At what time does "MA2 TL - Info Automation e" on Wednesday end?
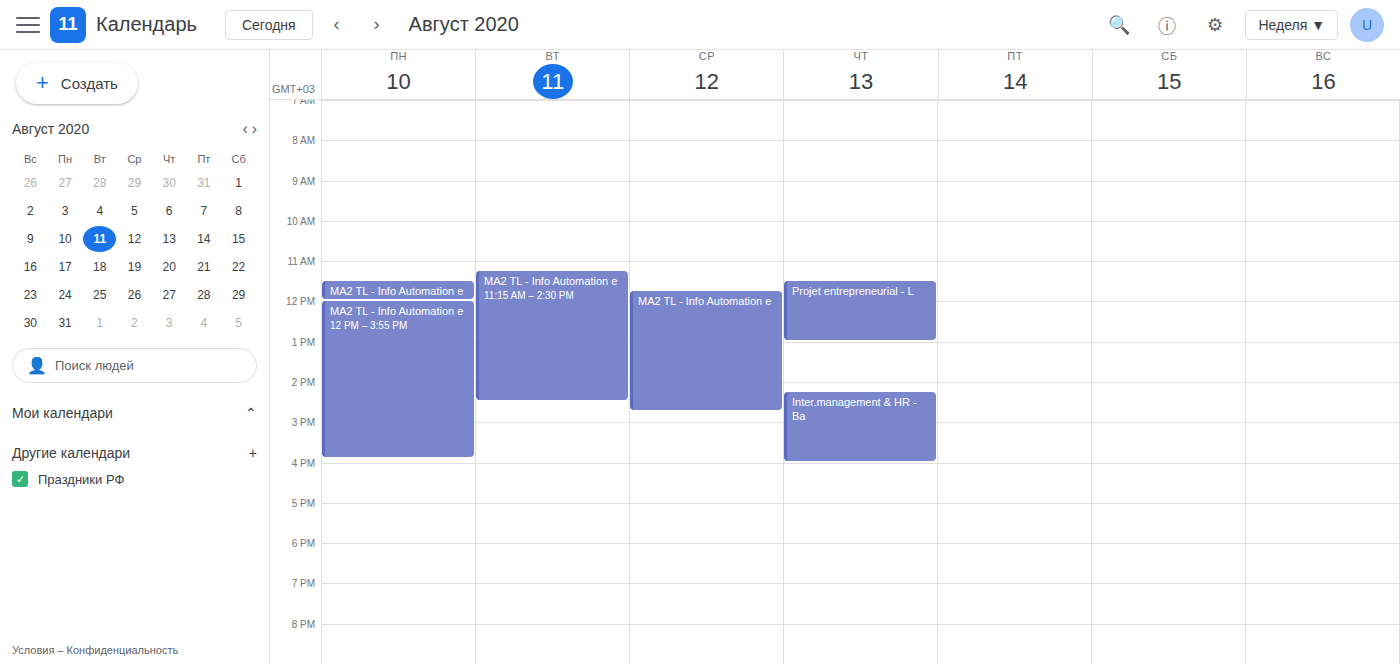
2:45 PM